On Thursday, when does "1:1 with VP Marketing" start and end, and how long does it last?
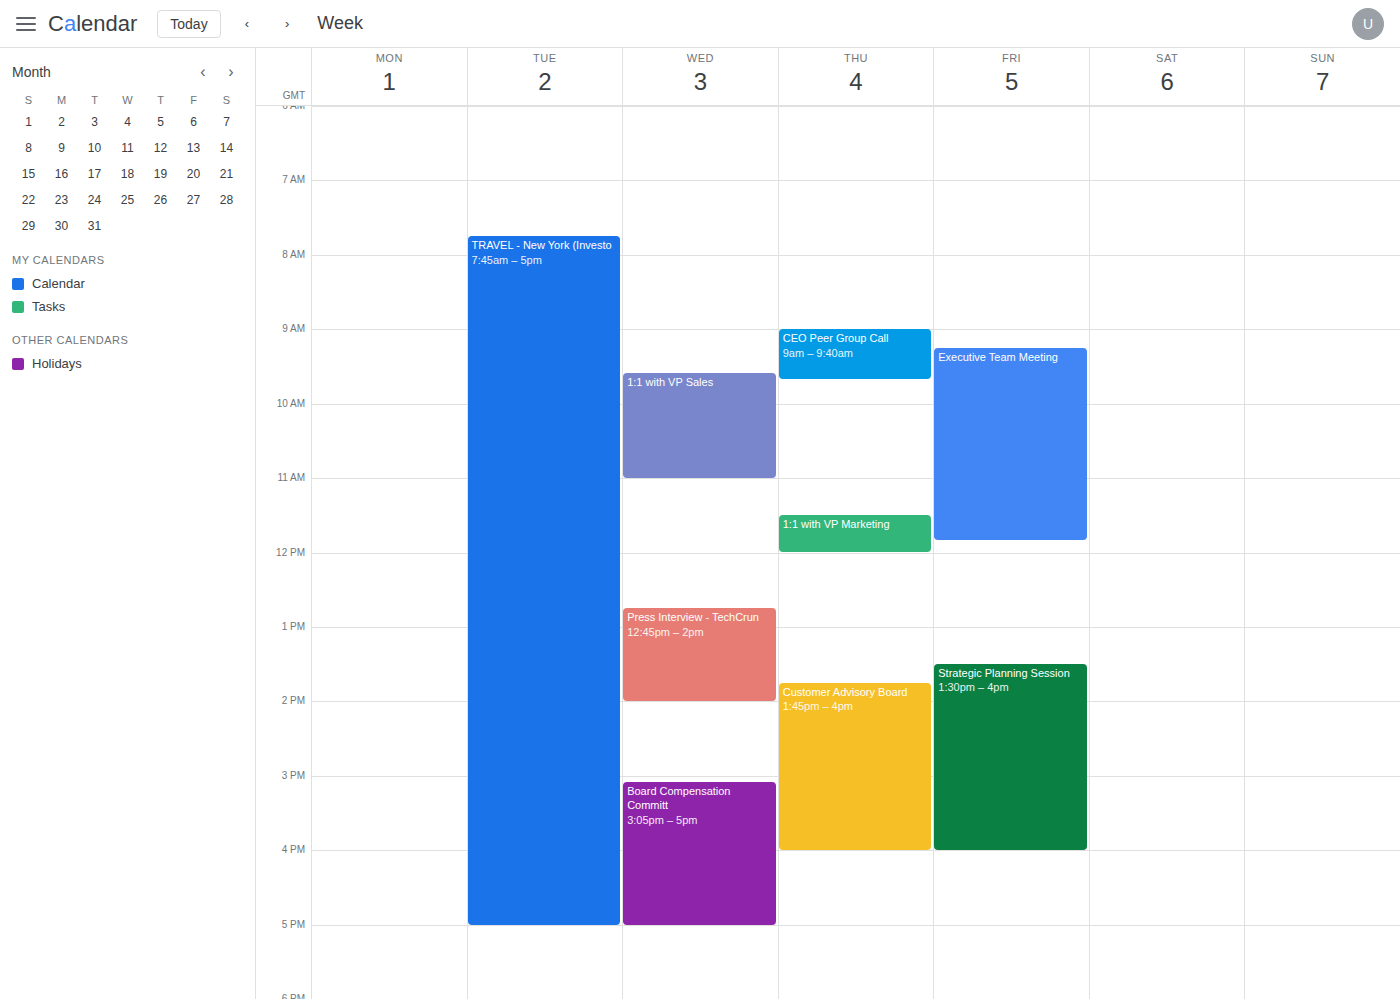
11:30 AM to 12:00 PM, 30 minutes